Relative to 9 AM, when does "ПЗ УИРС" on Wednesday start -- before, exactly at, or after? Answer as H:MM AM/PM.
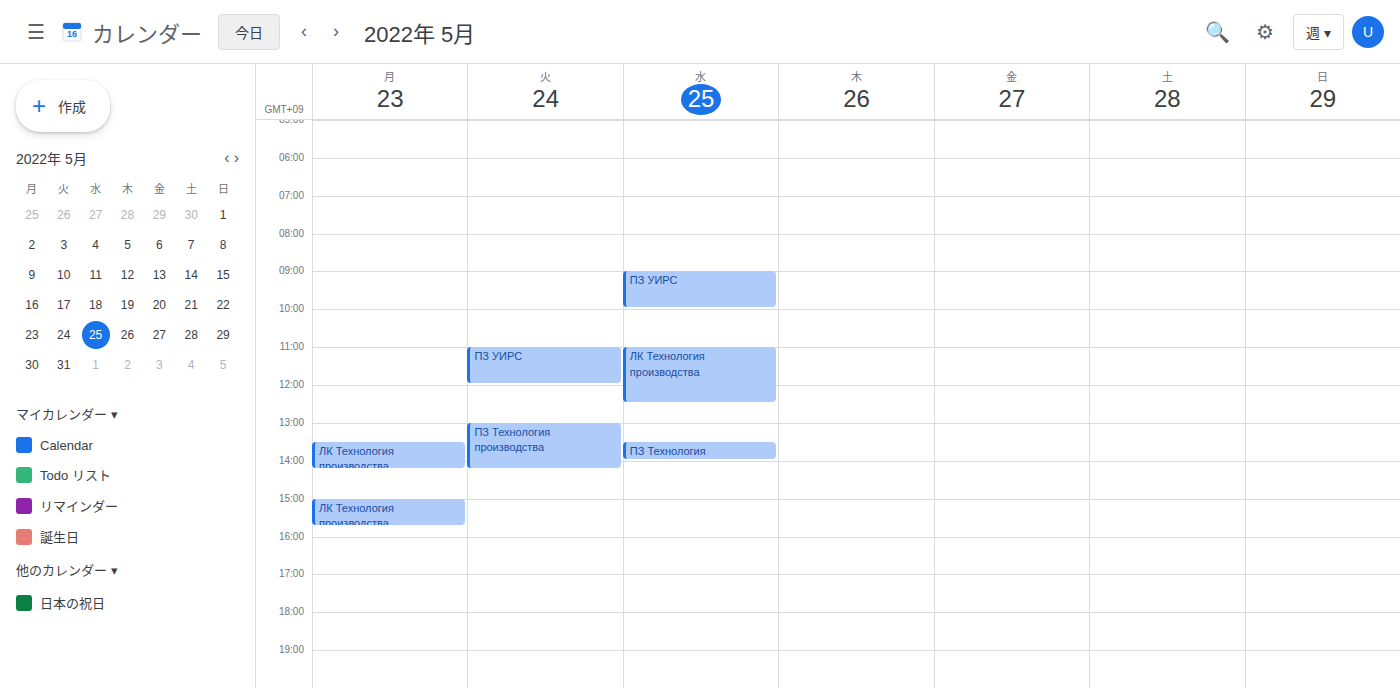
9:00 AM -- exactly at 9 AM, on the 9 AM line.